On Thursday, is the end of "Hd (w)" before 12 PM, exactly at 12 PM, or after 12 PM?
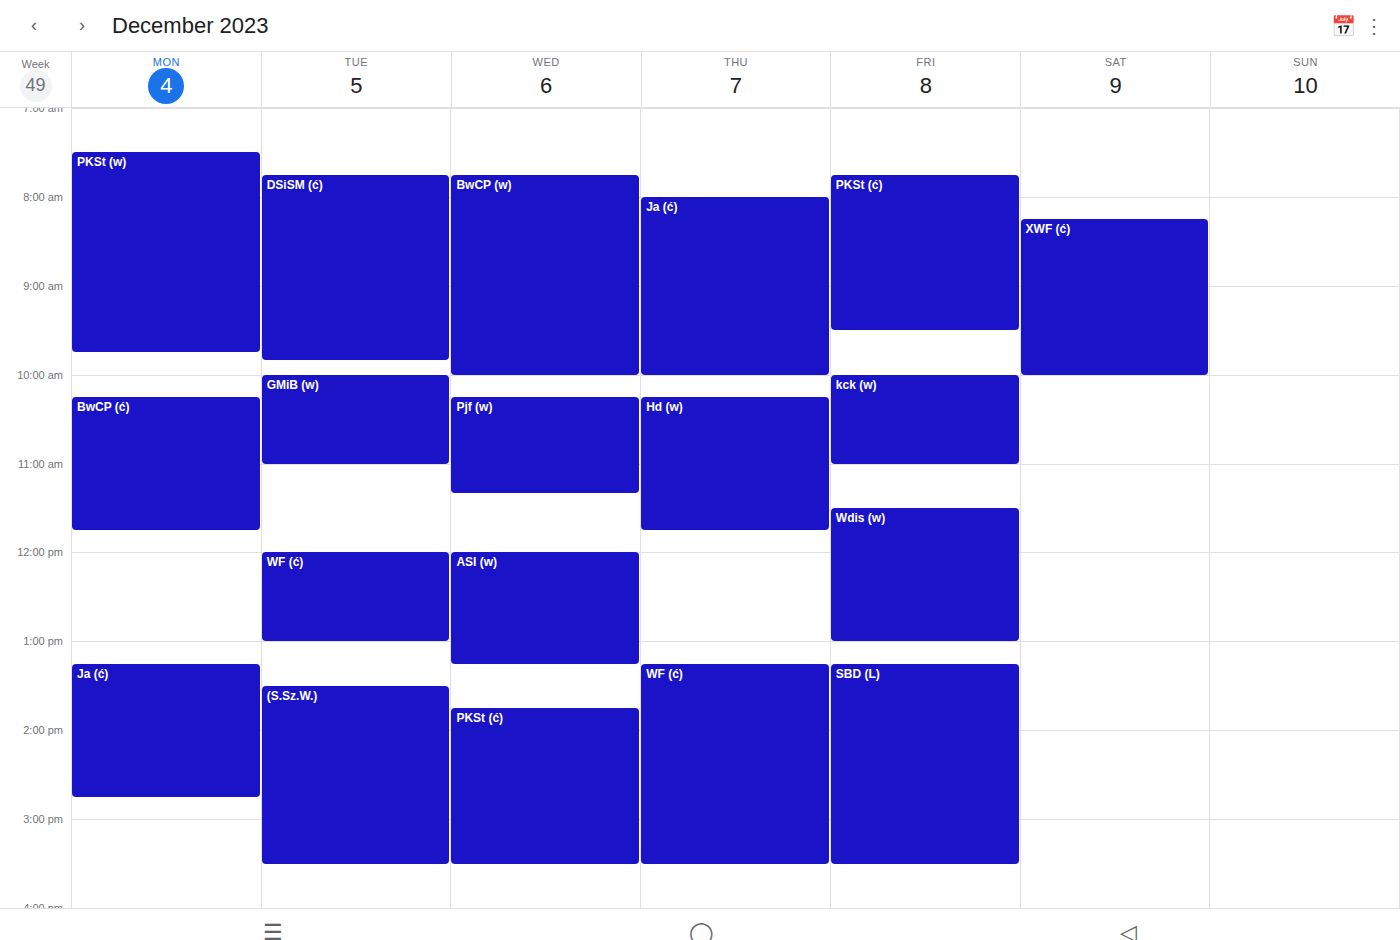
11:45 AM -- before 12 PM, 15 minutes above the 12 PM line.